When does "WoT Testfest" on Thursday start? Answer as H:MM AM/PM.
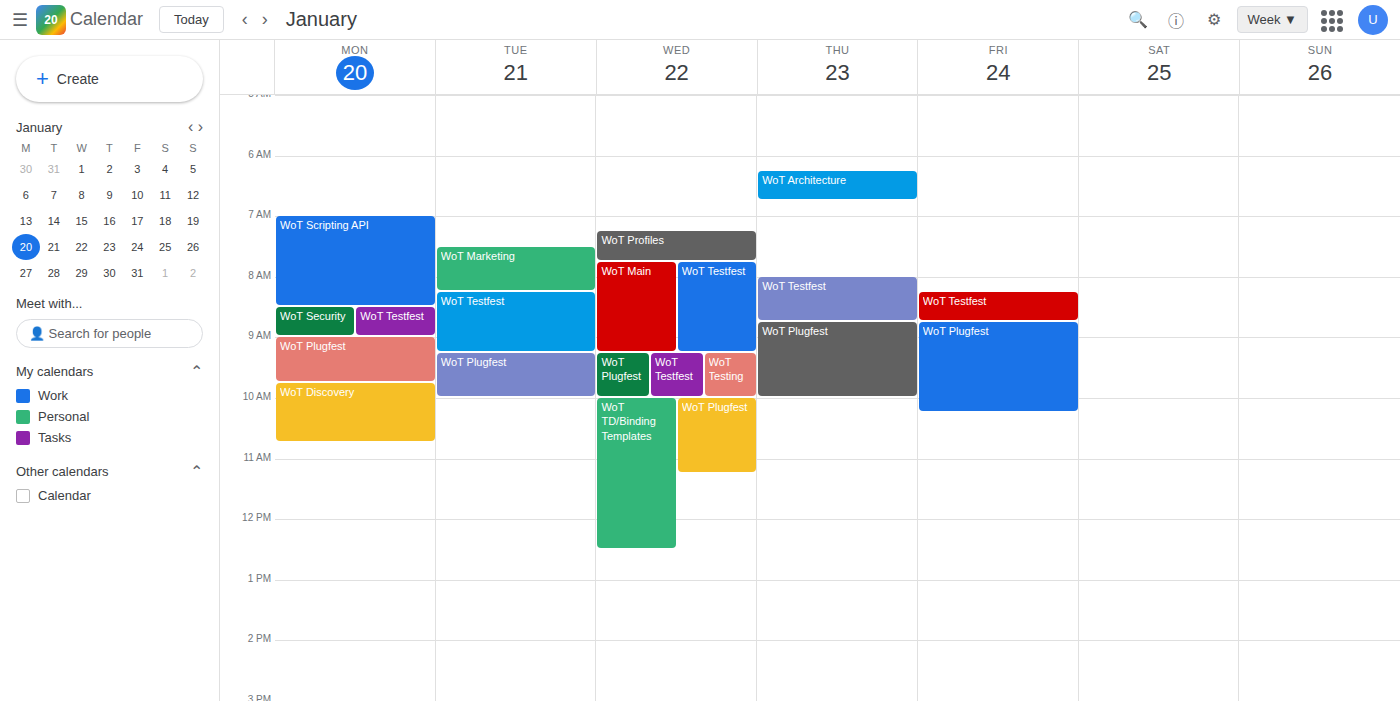
8:00 AM